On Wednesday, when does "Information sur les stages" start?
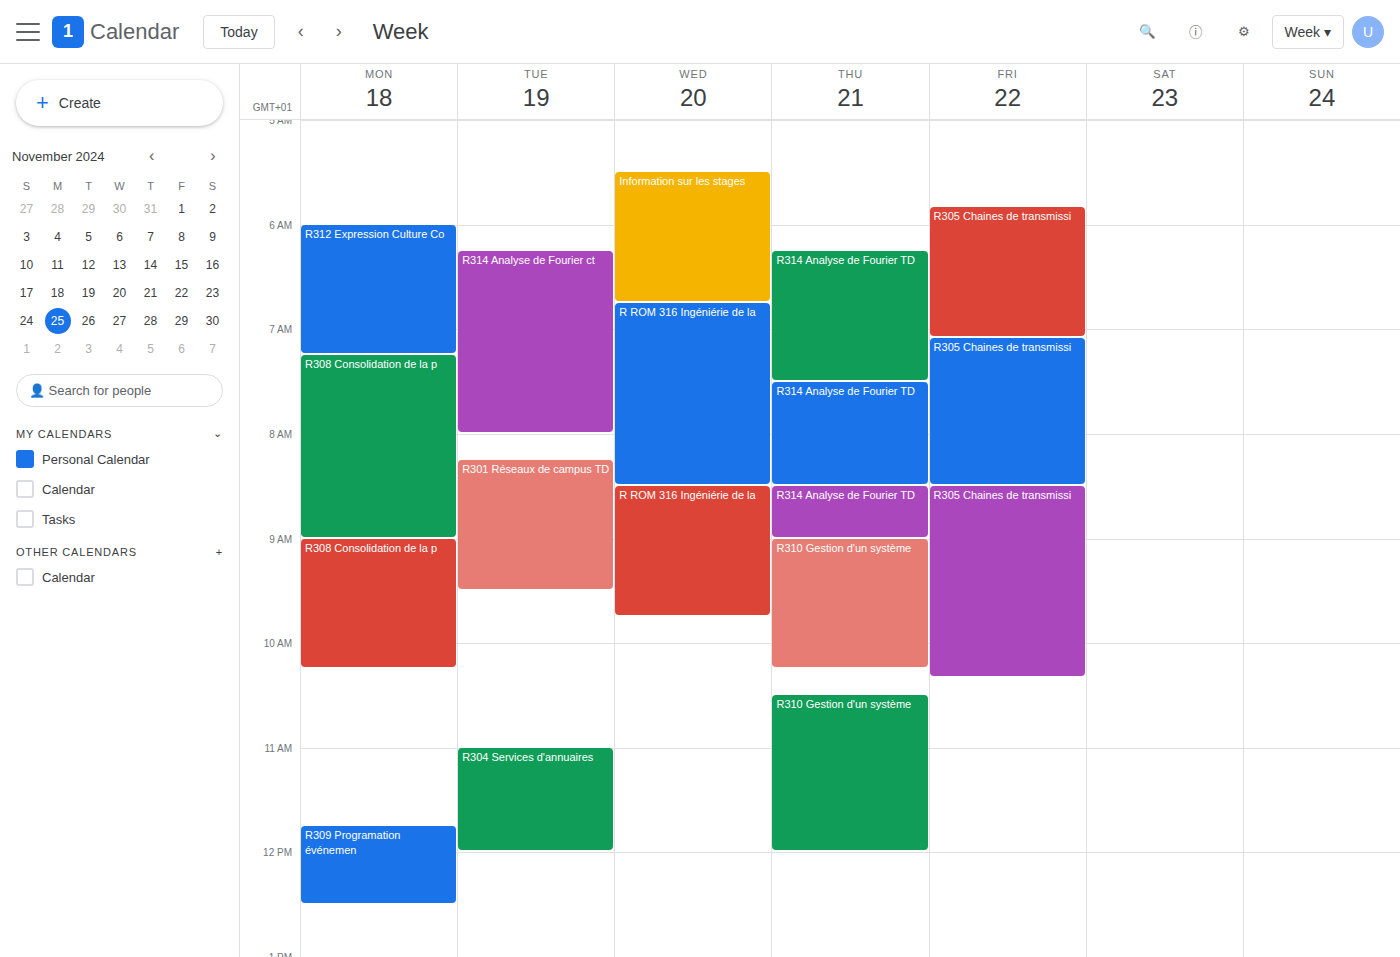
5:30 AM